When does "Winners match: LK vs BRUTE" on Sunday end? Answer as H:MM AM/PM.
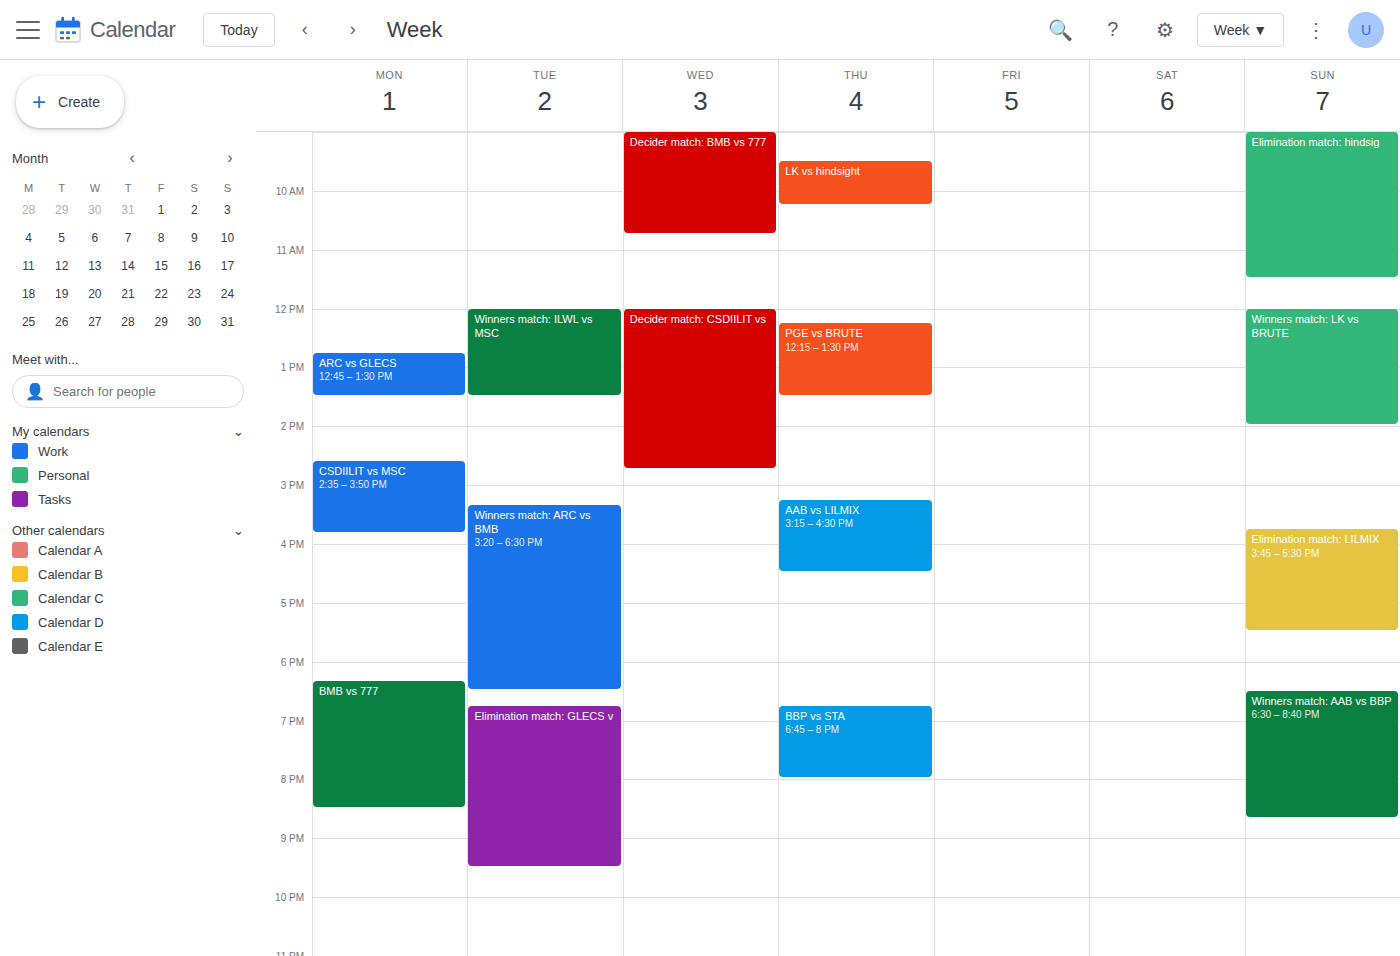
2:00 PM